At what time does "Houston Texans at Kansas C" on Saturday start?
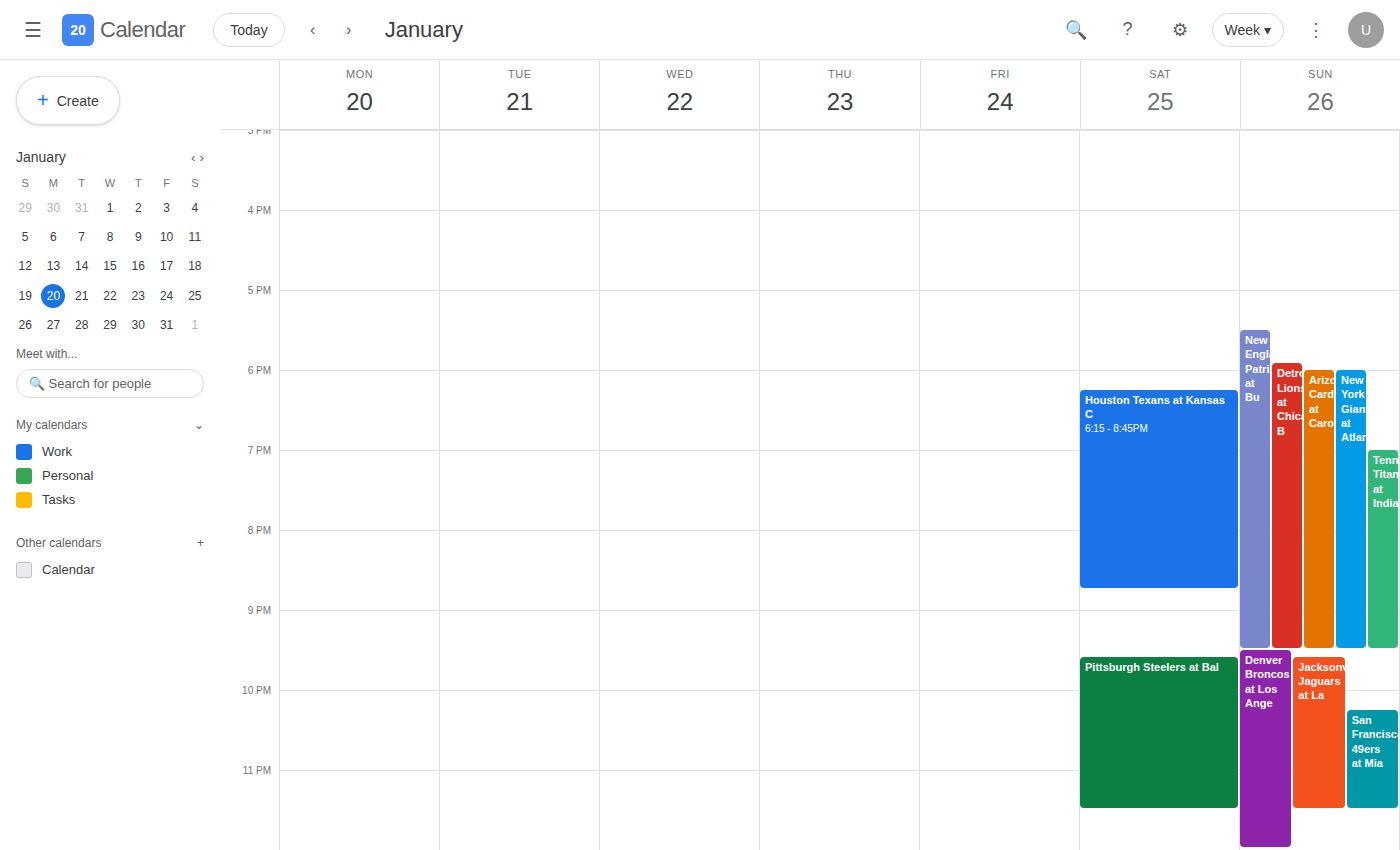
6:15 PM